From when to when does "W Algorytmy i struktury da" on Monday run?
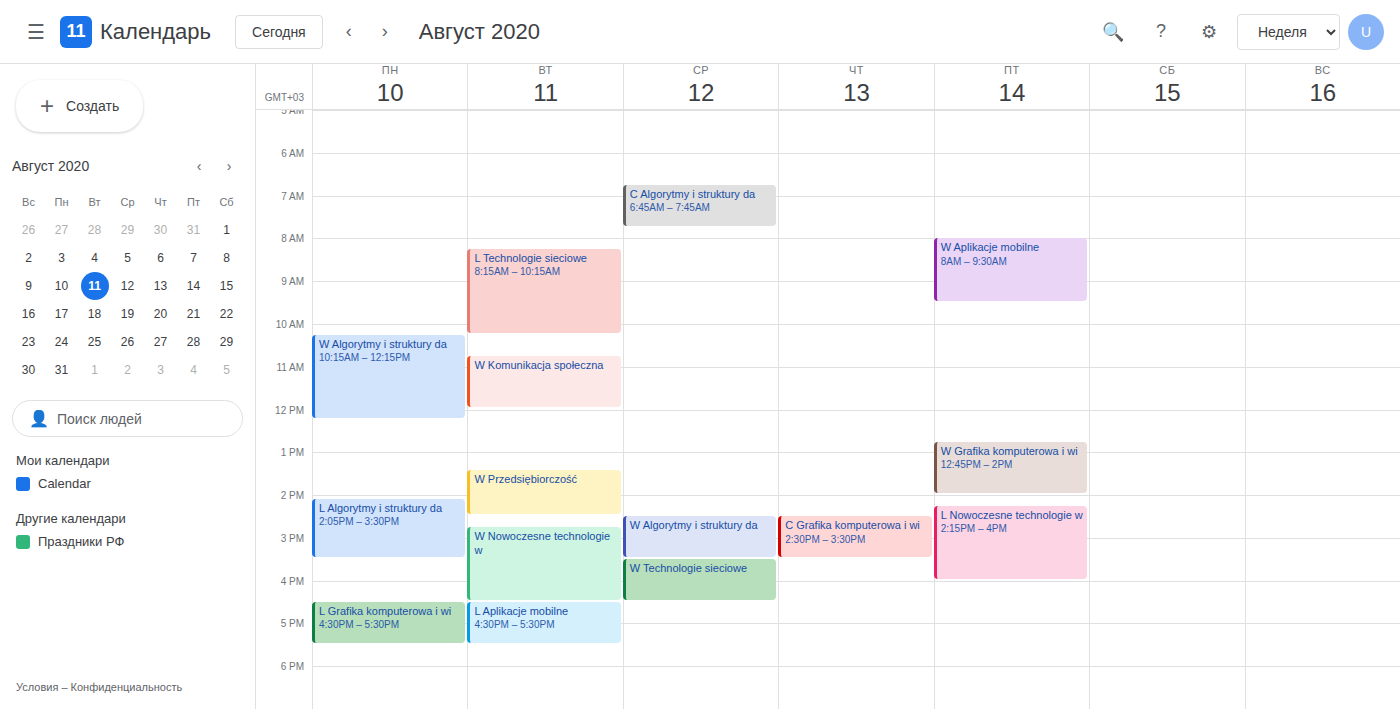
10:15 AM to 12:15 PM